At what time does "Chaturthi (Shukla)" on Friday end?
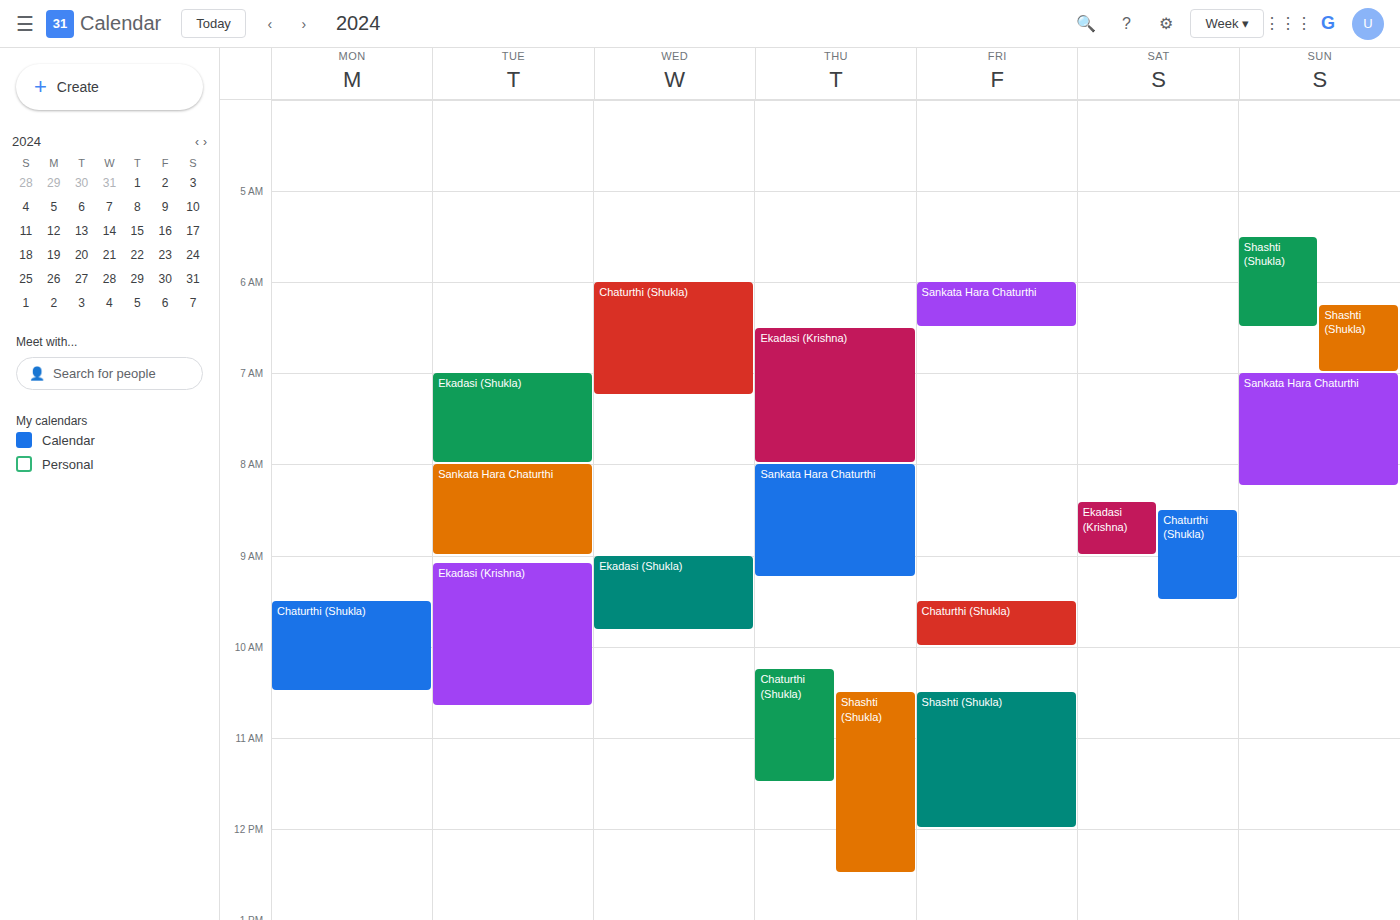
10:00 AM